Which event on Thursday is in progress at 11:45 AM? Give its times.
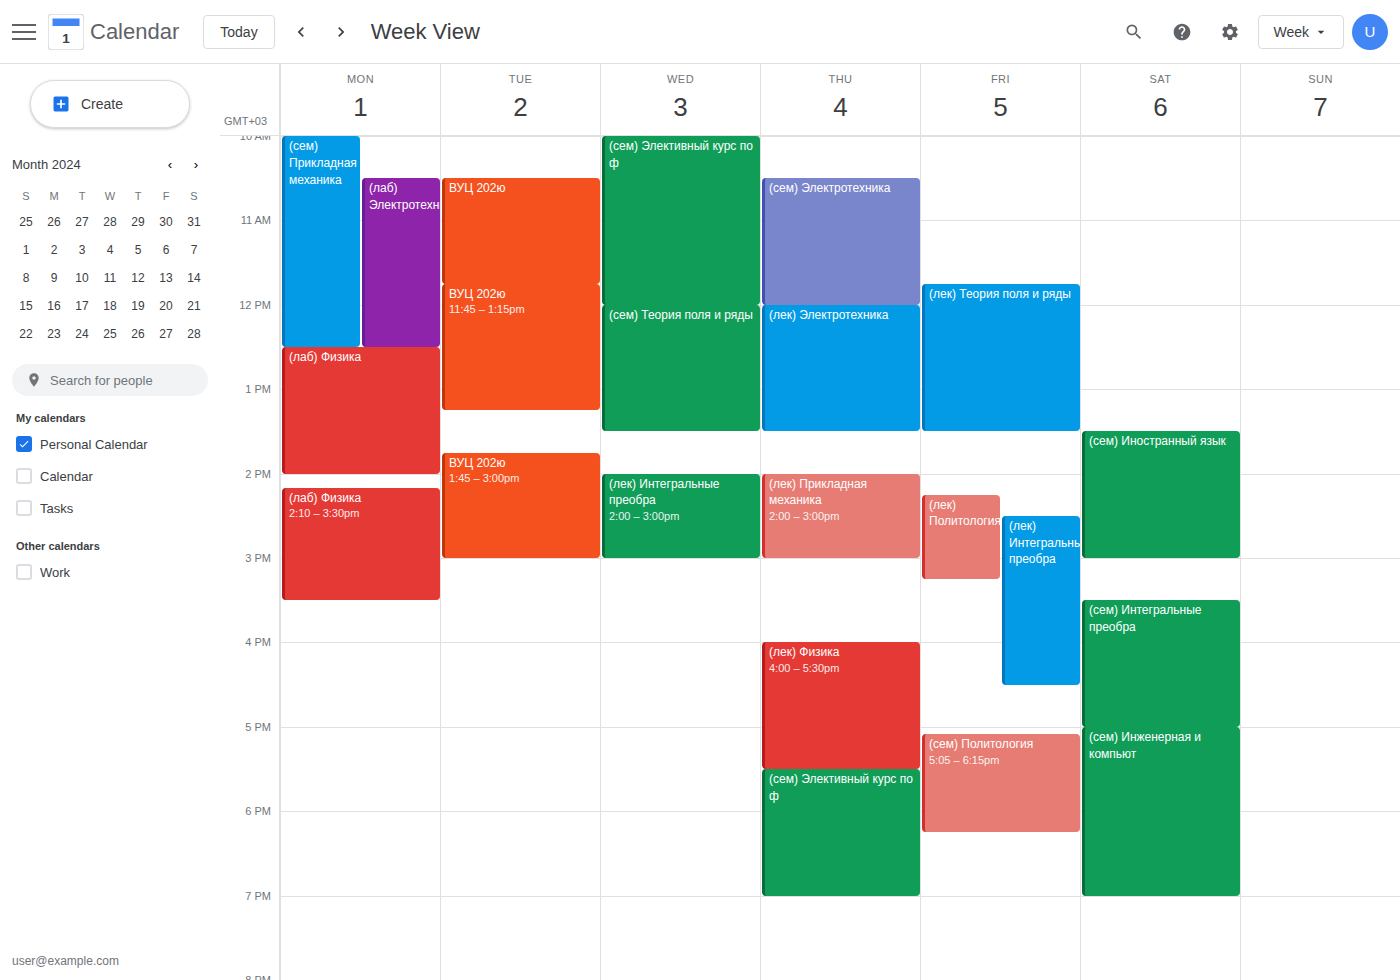
"(сем) Электротехника", 10:30 AM to 12:00 PM